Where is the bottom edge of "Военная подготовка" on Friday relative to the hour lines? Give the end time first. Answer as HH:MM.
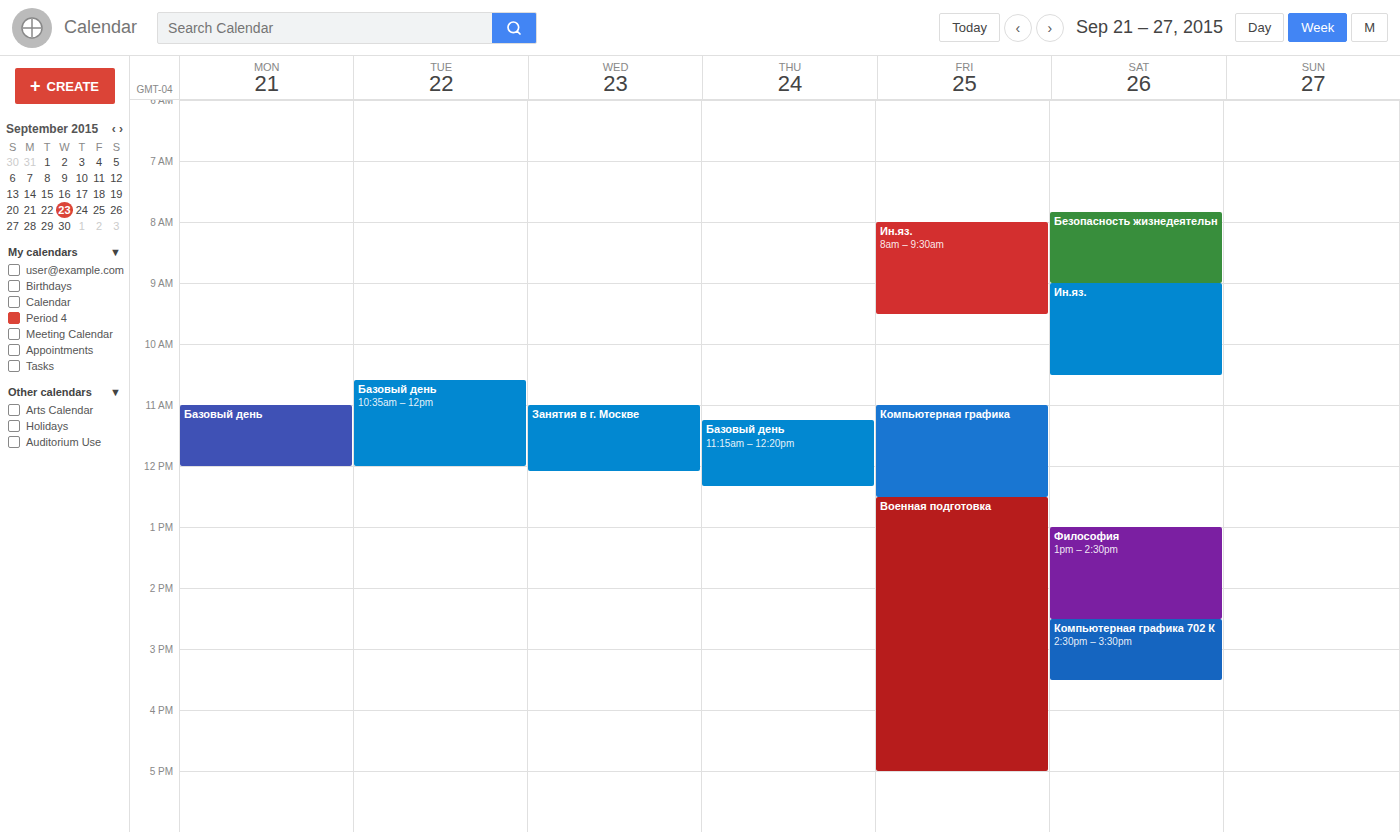
17:00 -- exactly on the 17:00 line.